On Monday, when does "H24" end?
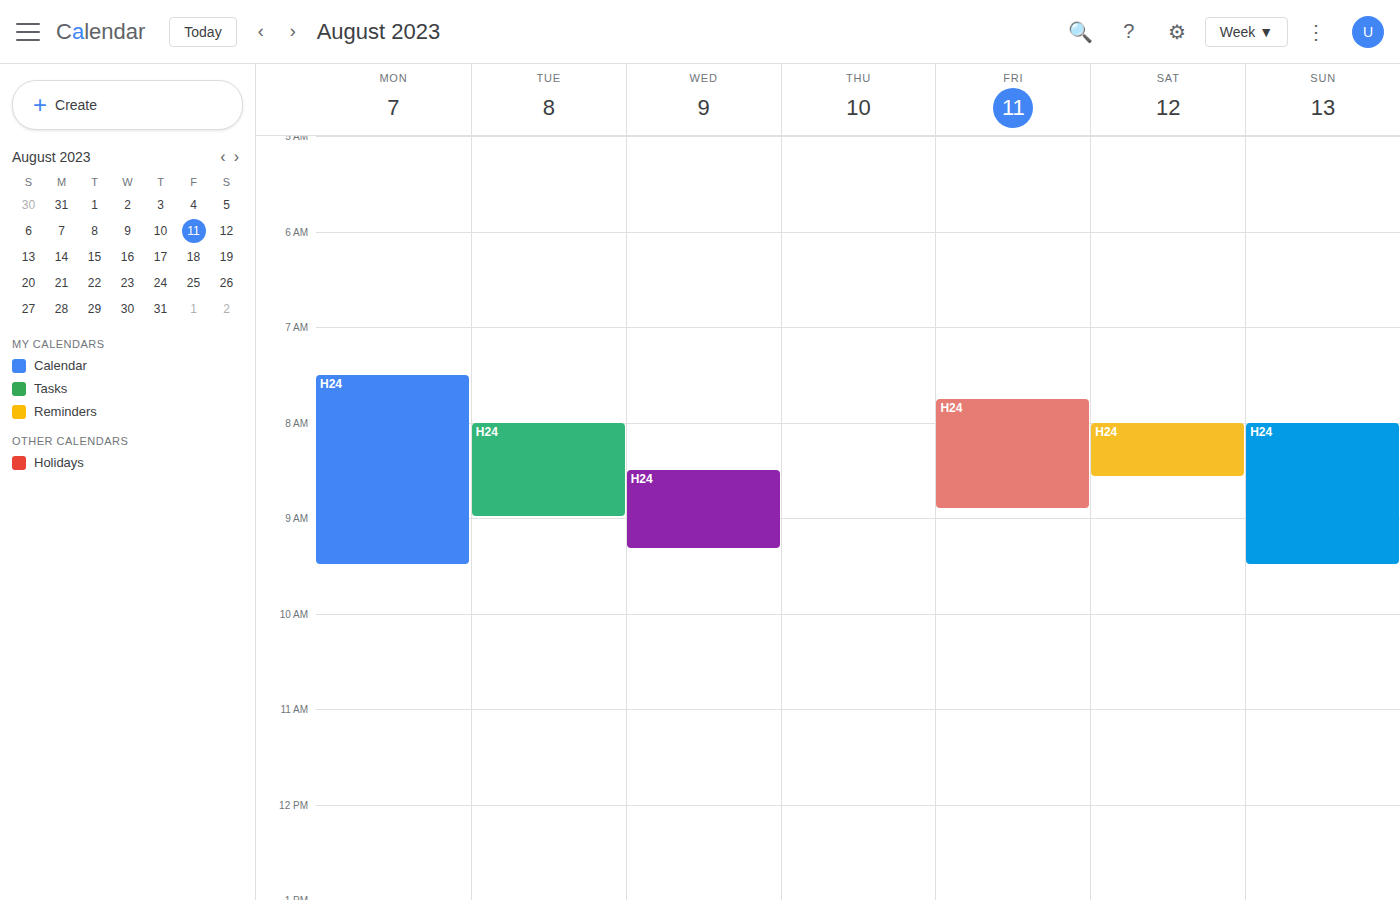
9:30 AM